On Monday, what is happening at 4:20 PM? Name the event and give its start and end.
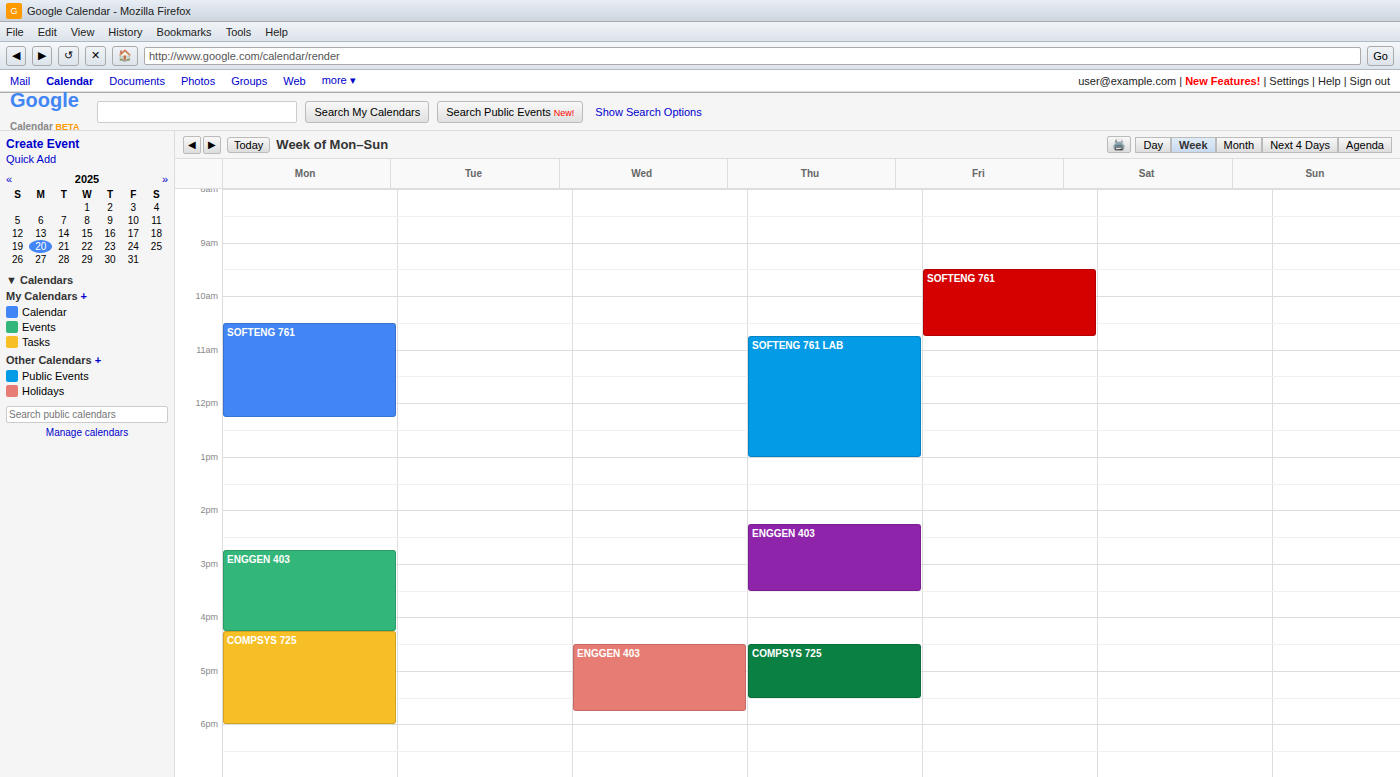
"COMPSYS 725", 4:15 PM to 6:00 PM